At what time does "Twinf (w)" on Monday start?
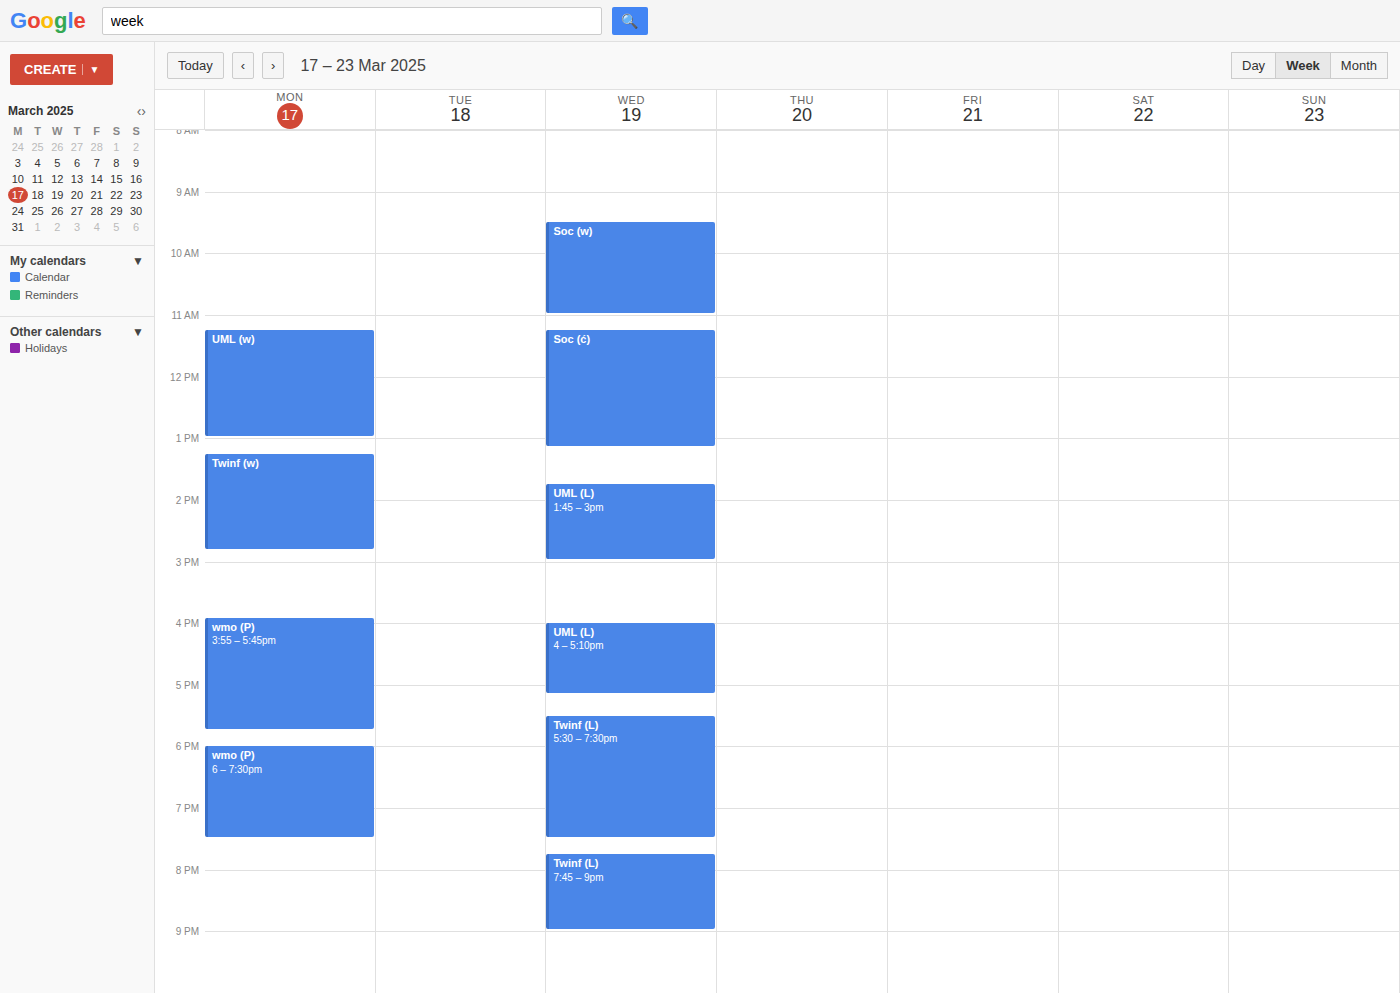
1:15 PM